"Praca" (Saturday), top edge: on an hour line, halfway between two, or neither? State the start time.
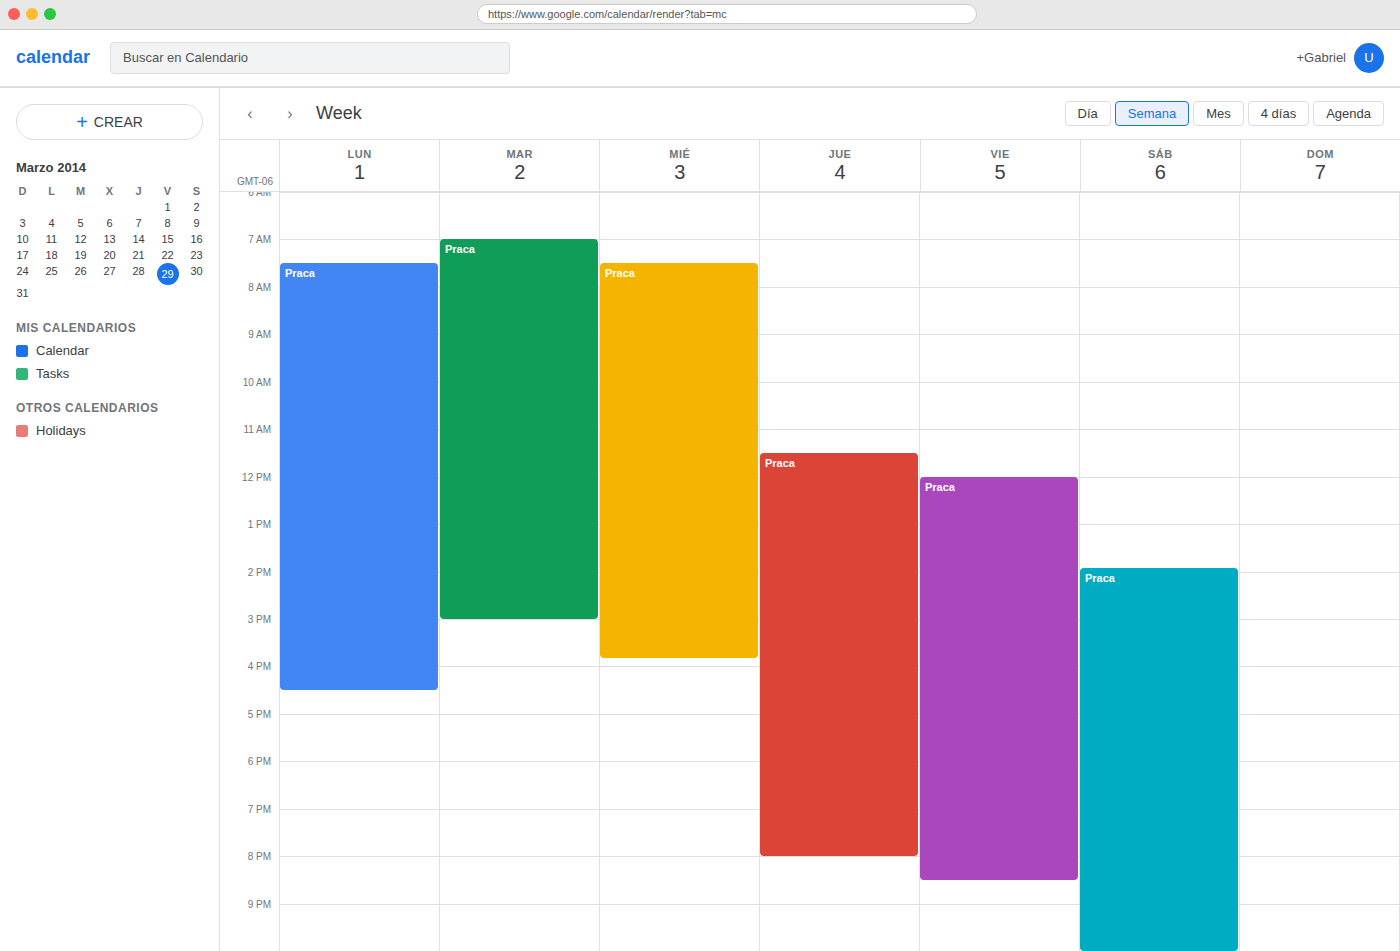
1:55 PM -- neither: 55 minutes below the 1 PM line and 5 minutes above the 2 PM line.